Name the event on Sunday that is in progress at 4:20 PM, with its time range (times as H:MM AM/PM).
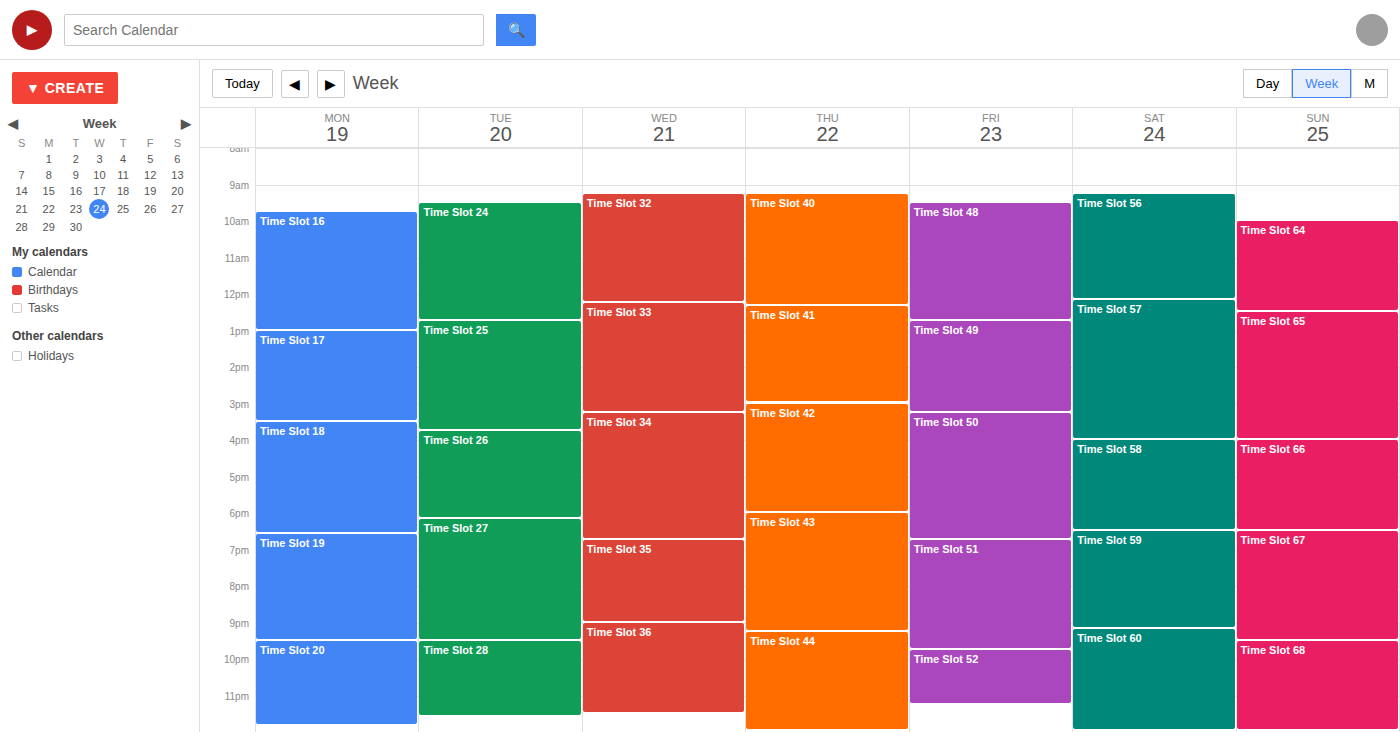
"Time Slot 66", 4:00 PM to 6:30 PM